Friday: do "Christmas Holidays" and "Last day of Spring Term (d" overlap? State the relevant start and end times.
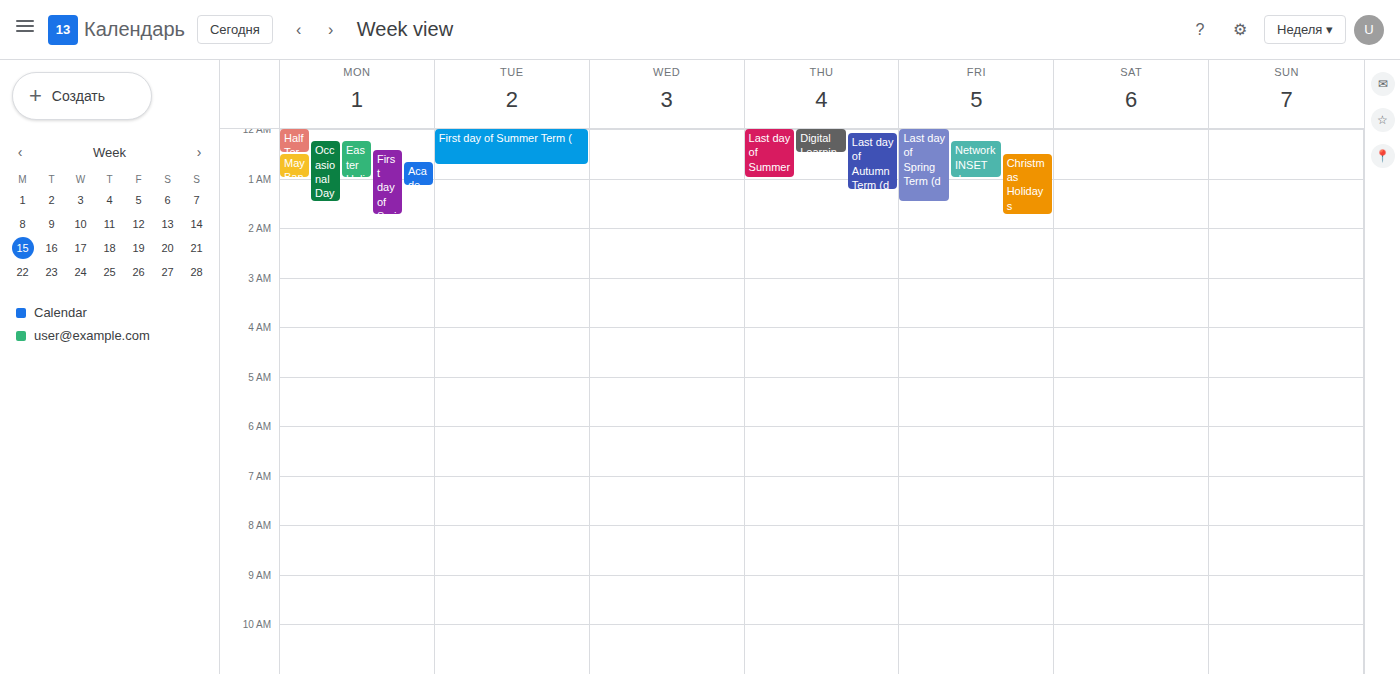
"Christmas Holidays" starts at 12:30 AM, before "Last day of Spring Term (d" ends at 1:30 AM -- they overlap.